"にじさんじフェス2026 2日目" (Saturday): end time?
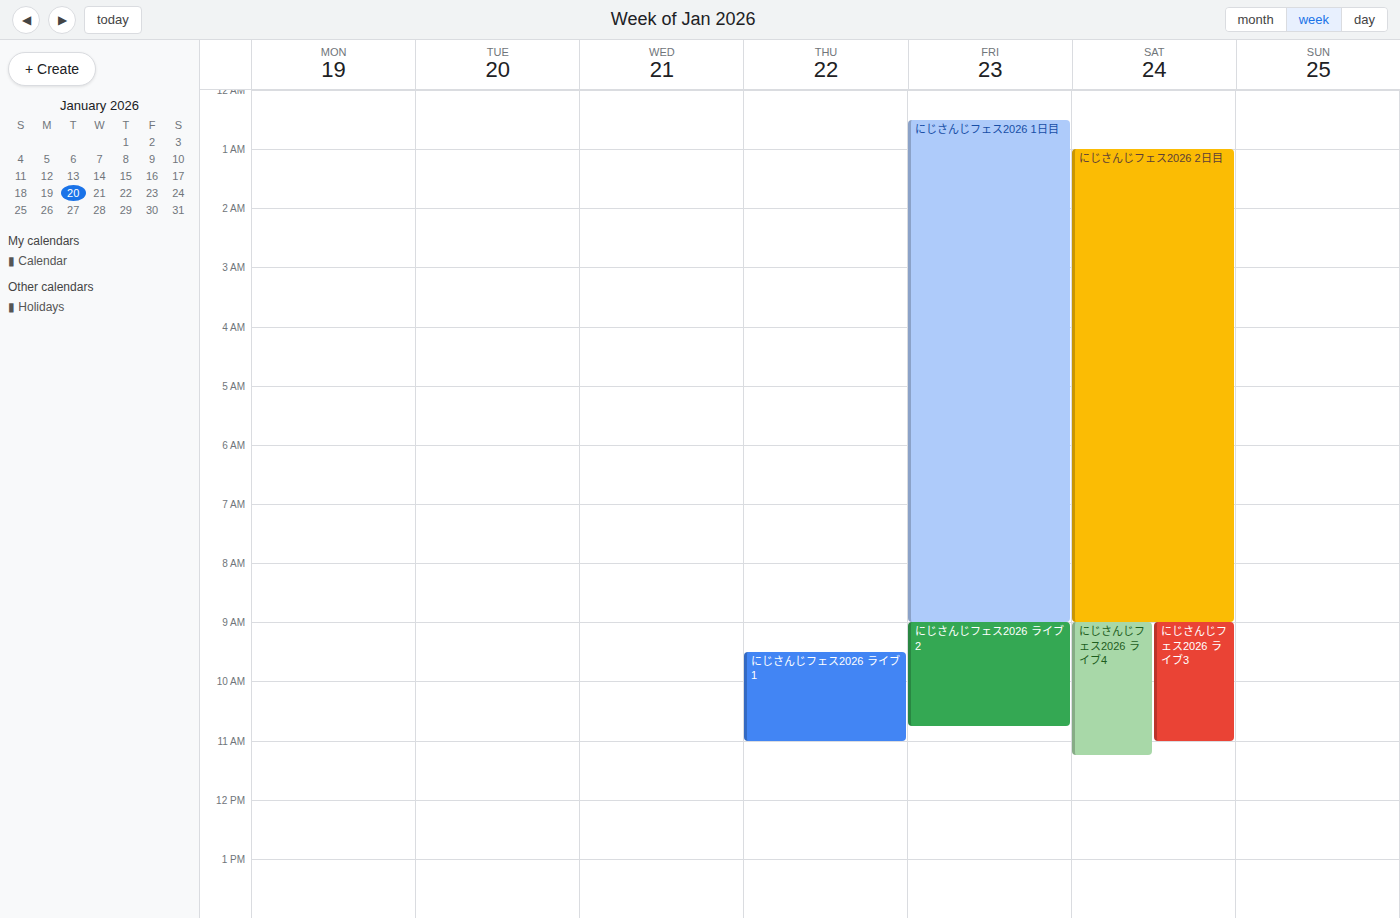
9:00 AM